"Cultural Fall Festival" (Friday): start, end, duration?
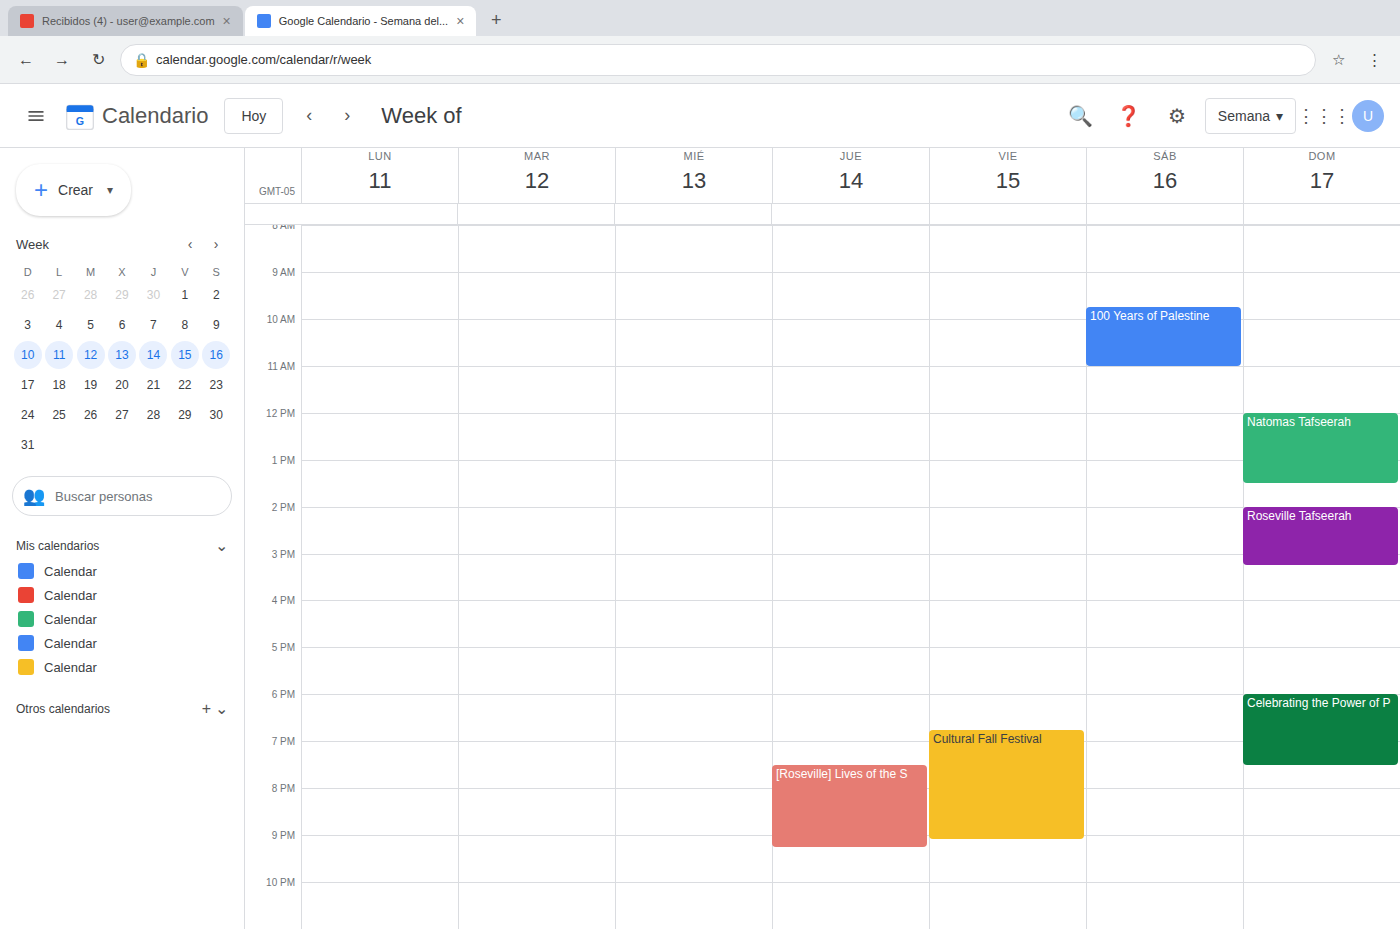
6:45 PM to 9:05 PM, 2 hours 20 minutes